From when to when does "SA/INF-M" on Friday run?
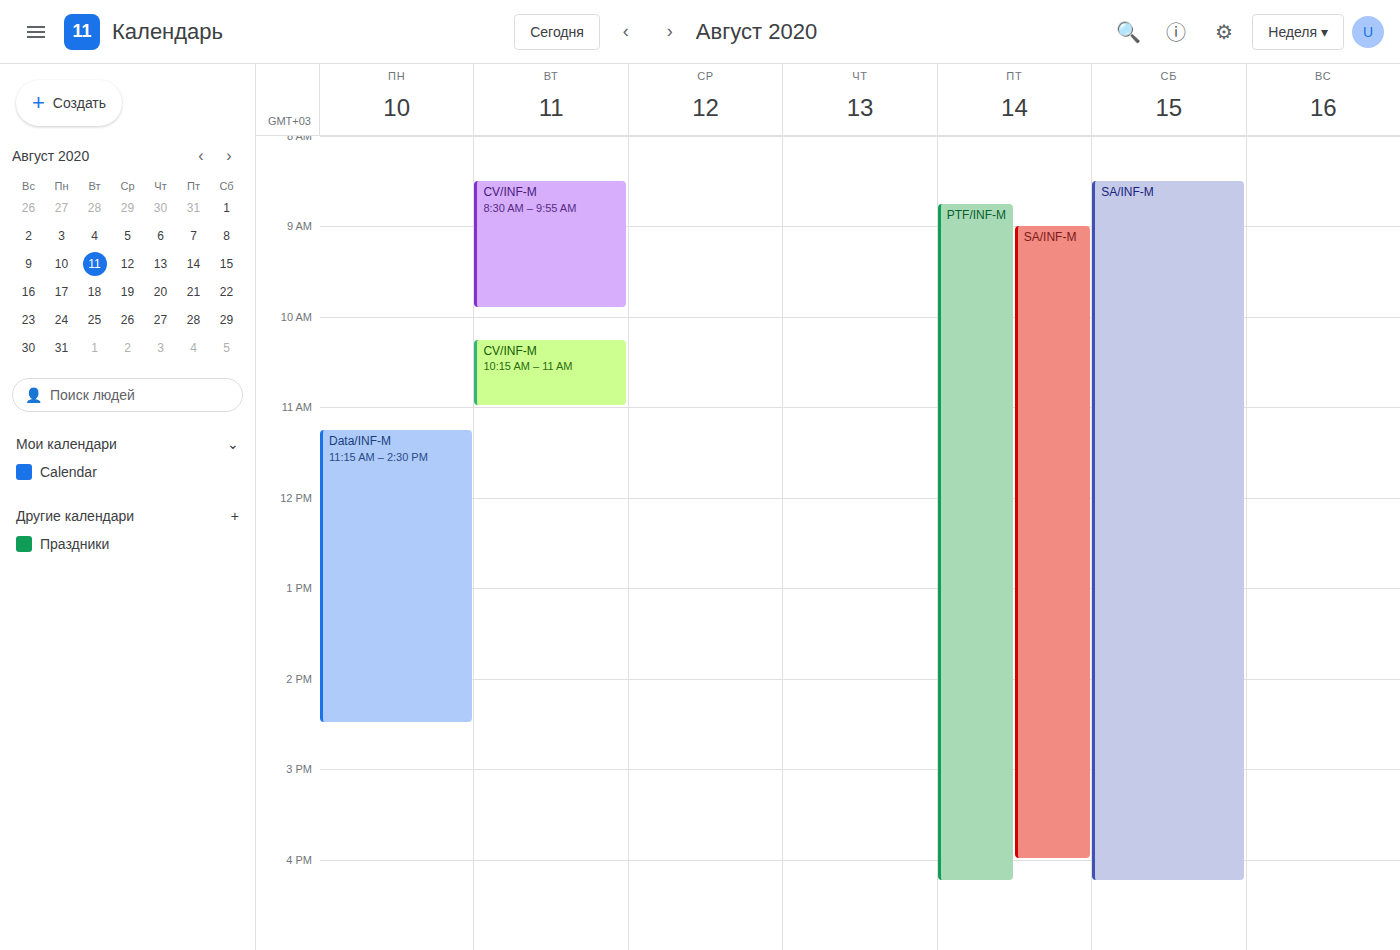
09:00 to 16:00